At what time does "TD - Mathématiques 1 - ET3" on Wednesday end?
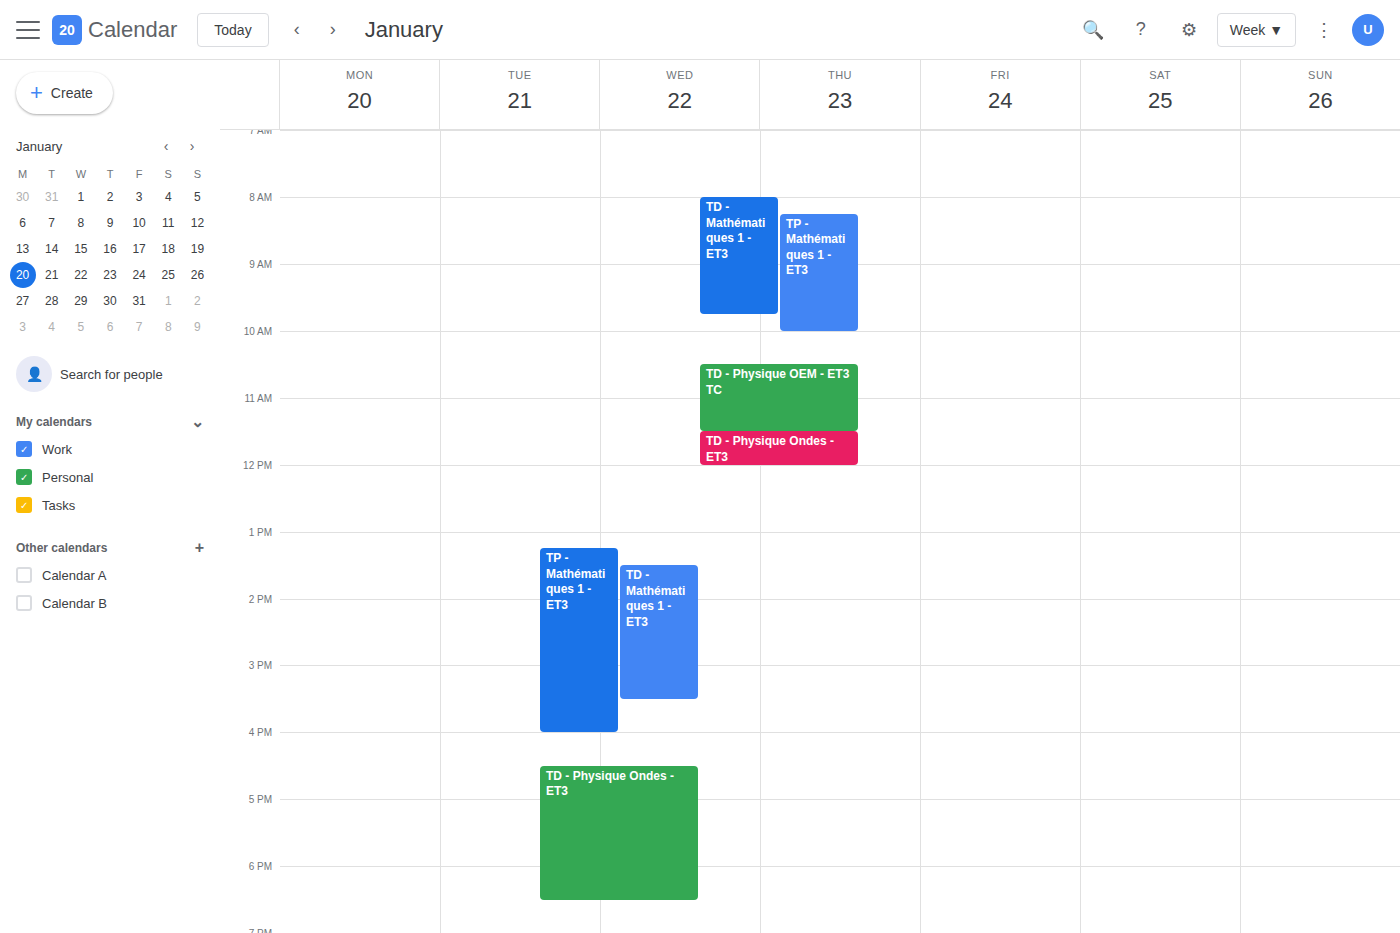
3:30 PM